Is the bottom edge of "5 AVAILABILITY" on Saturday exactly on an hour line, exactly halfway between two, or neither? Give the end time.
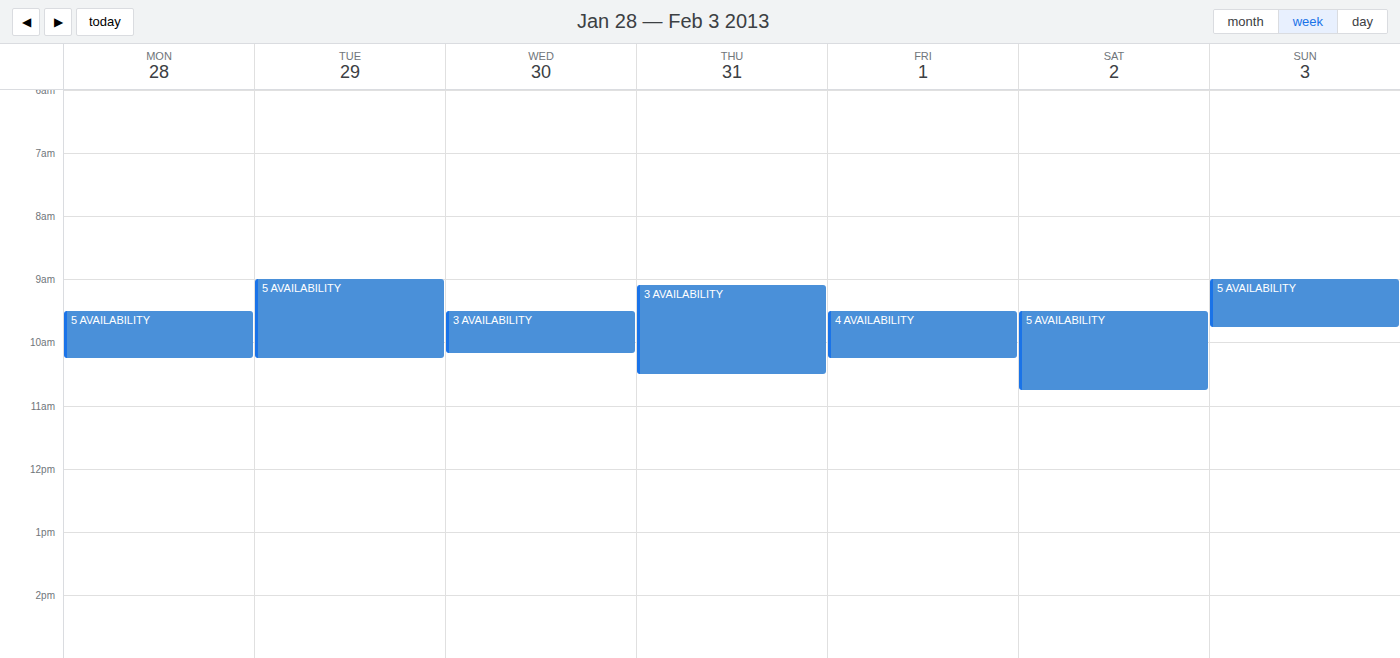
10:45 AM -- neither: three quarters of the way from the 10 AM line to the 11 AM line.